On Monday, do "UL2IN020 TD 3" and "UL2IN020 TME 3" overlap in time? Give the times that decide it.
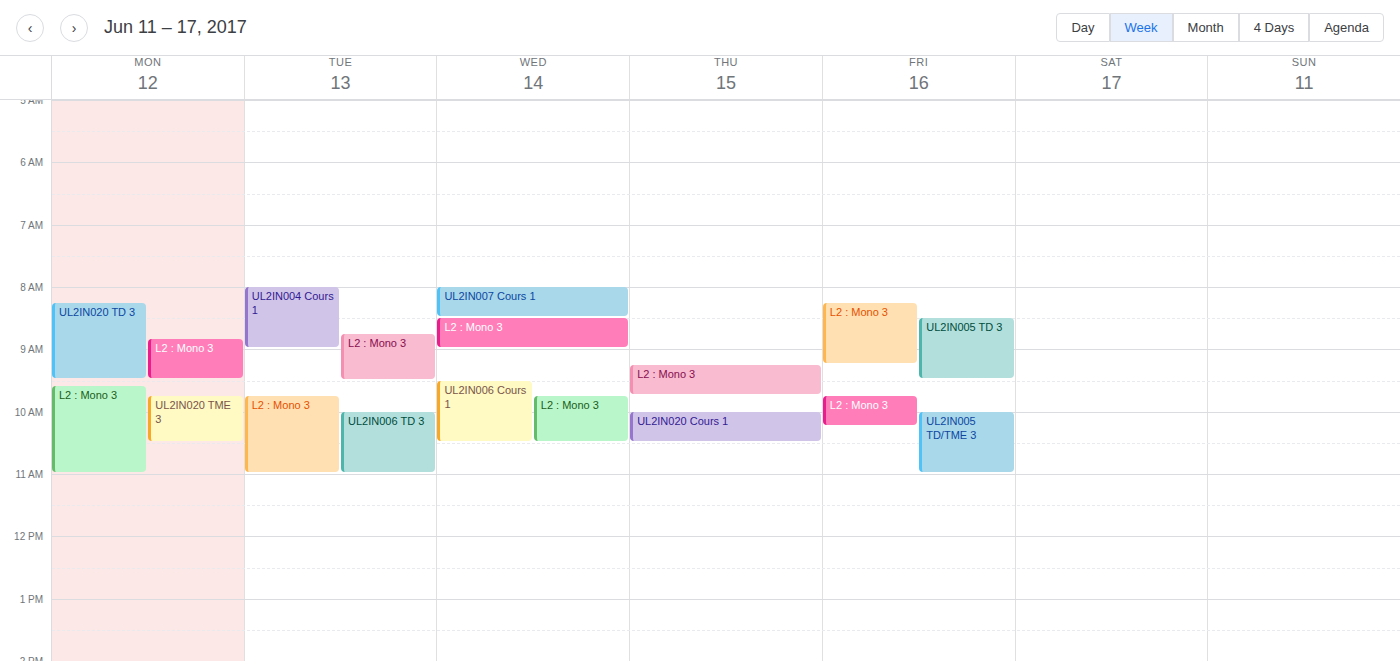
"UL2IN020 TD 3" ends at 09:30 and "UL2IN020 TME 3" starts at 09:45 -- no overlap.